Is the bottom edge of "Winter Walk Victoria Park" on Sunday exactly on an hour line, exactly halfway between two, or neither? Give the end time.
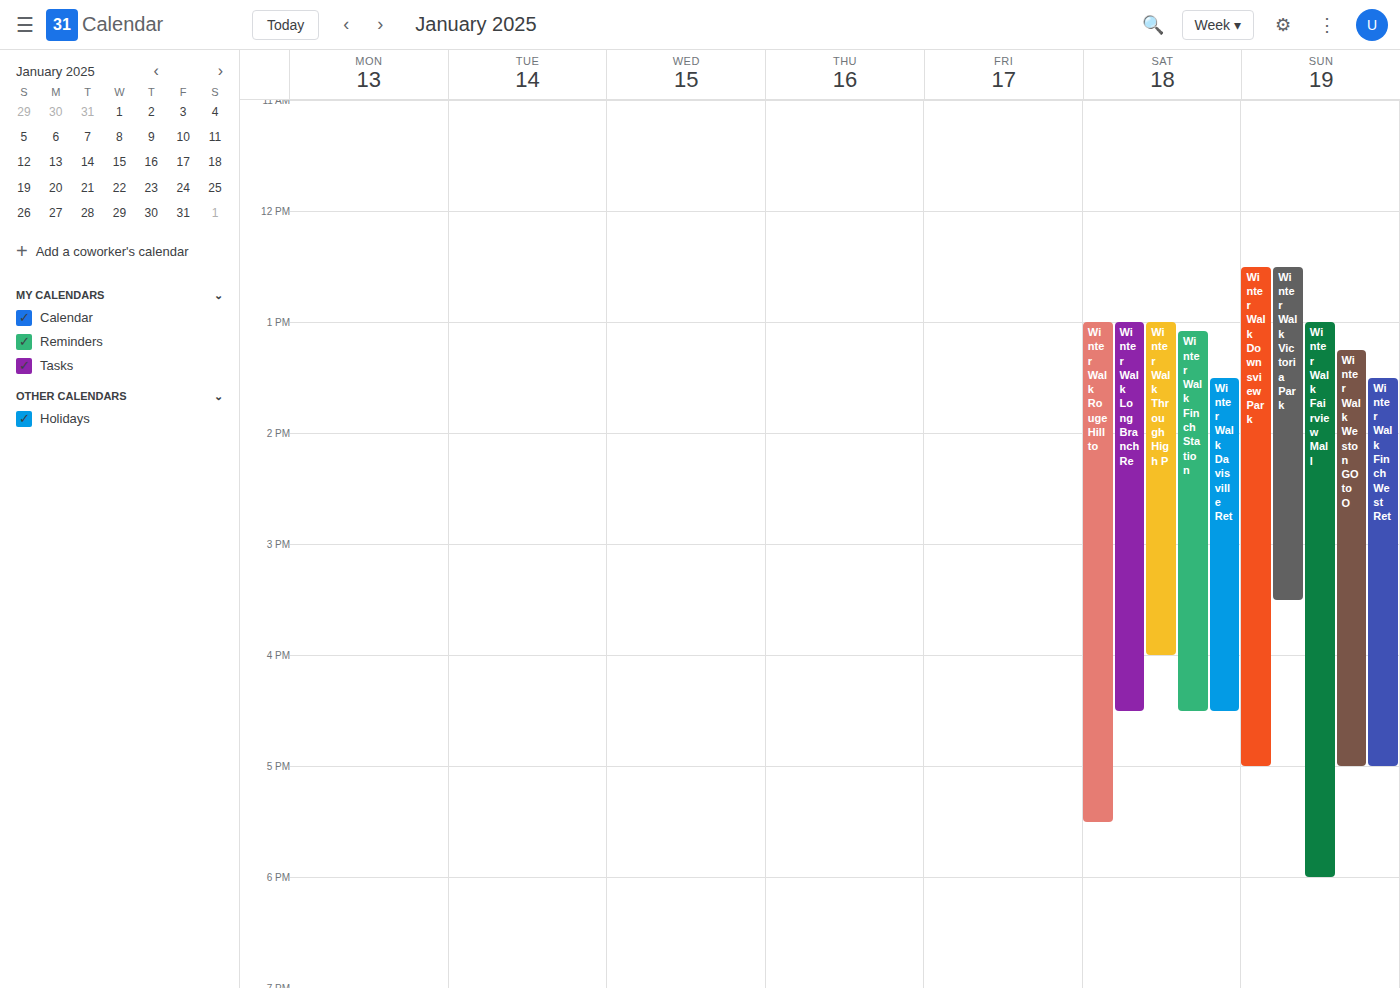
3:30 PM -- halfway between the 3 PM and 4 PM lines.